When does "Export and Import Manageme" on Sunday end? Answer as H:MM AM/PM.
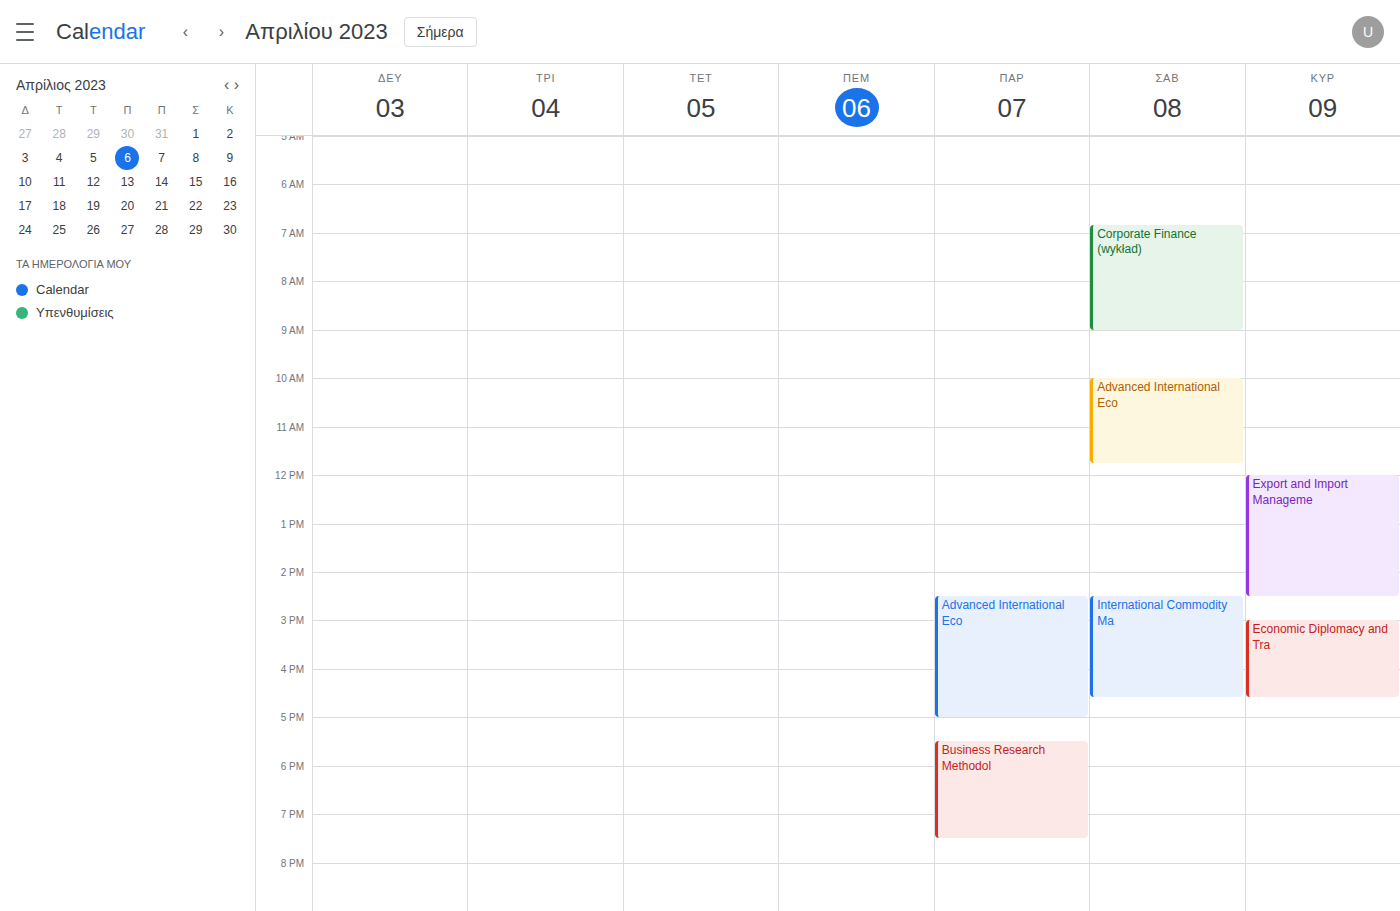
2:30 PM